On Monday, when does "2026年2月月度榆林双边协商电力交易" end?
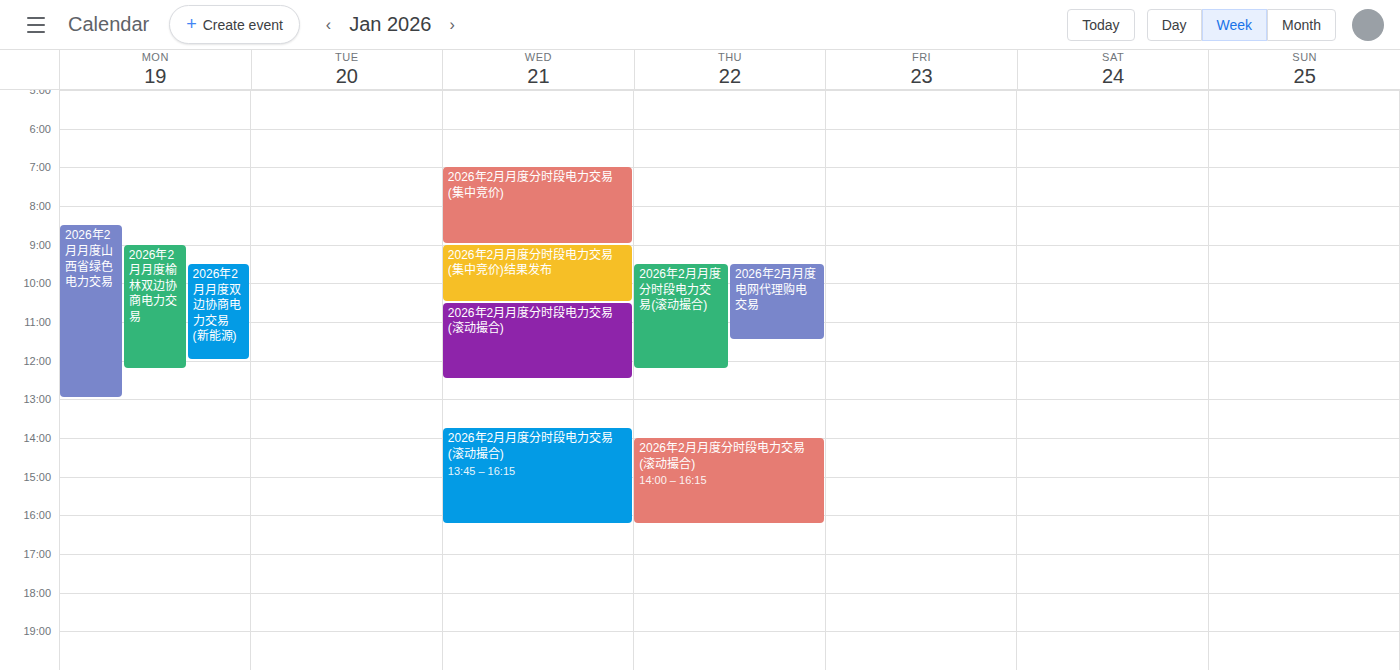
12:15